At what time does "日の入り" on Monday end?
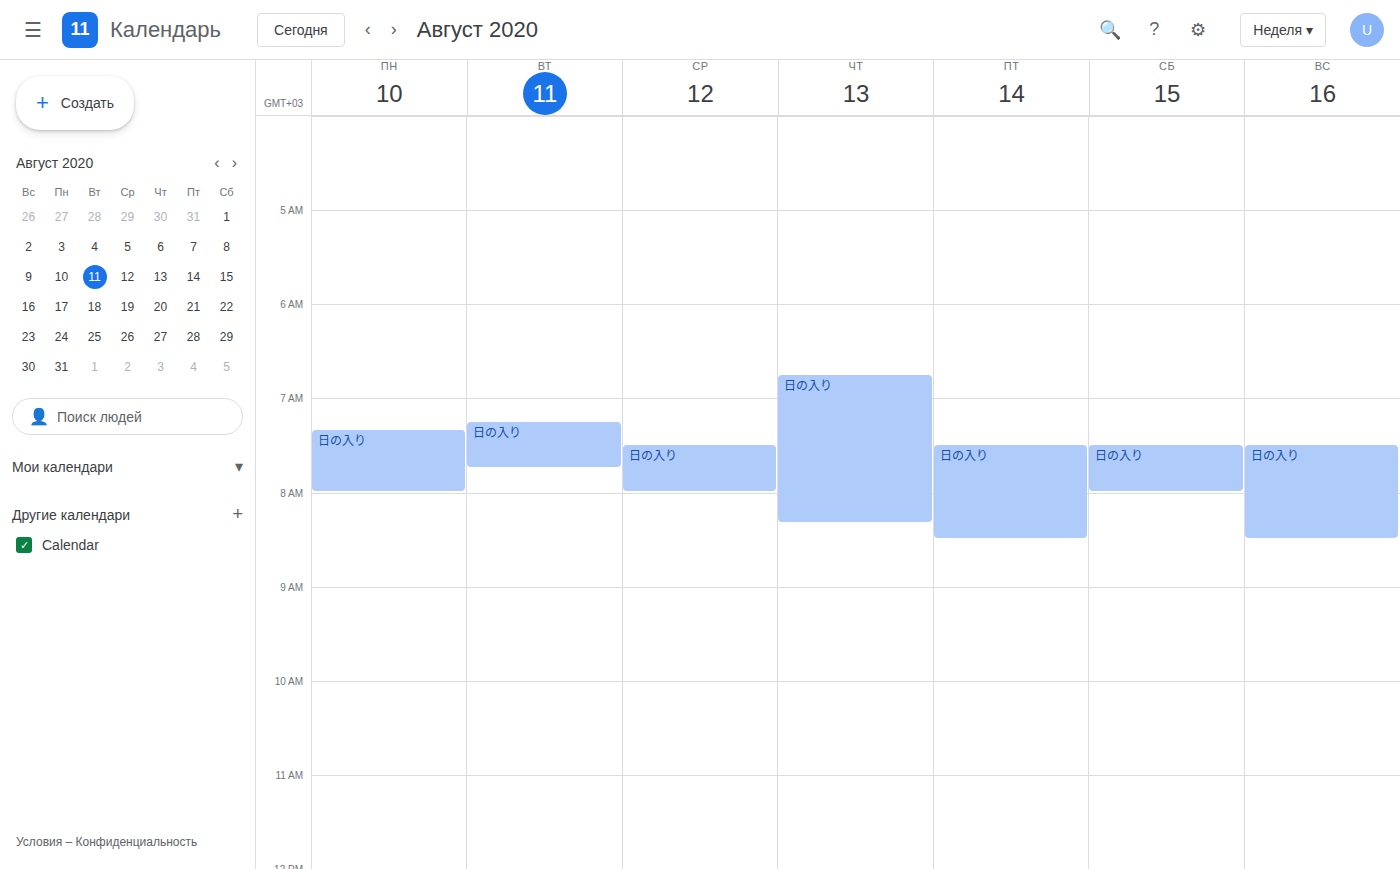
8:00 AM